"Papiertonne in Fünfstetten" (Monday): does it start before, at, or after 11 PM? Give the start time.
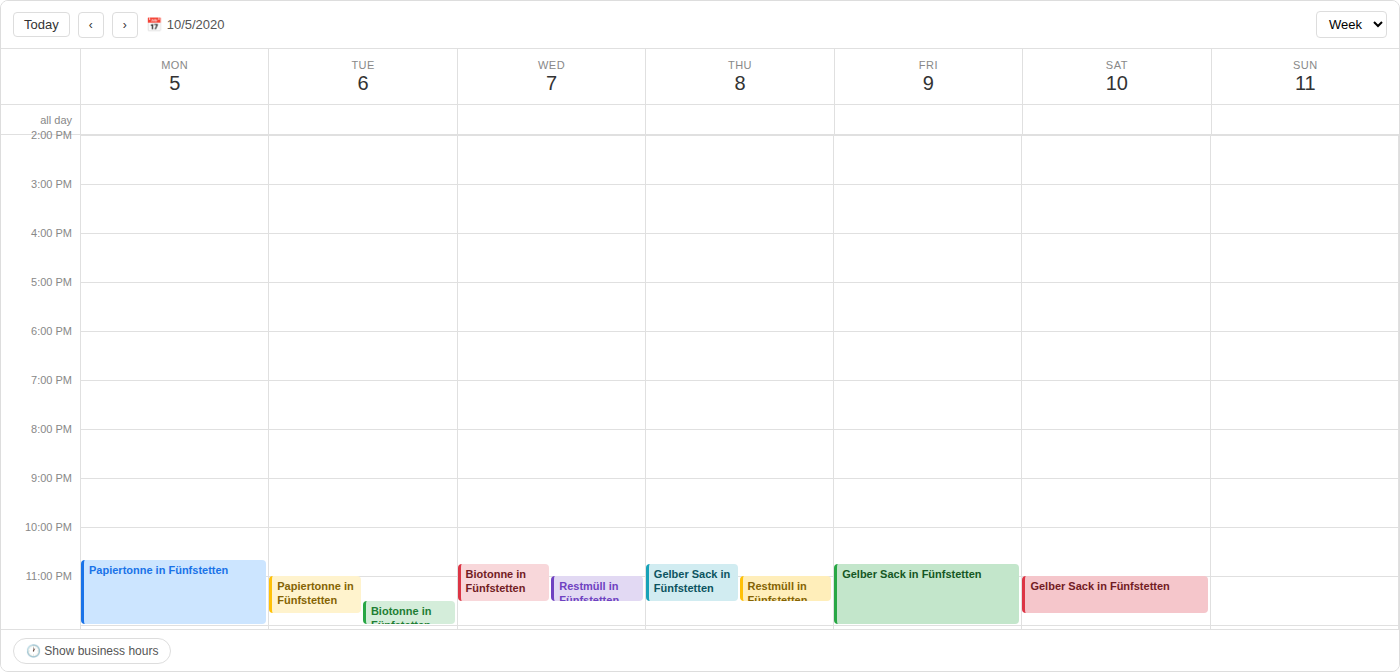
10:40 PM -- before 11 PM, 20 minutes above the 11 PM line.